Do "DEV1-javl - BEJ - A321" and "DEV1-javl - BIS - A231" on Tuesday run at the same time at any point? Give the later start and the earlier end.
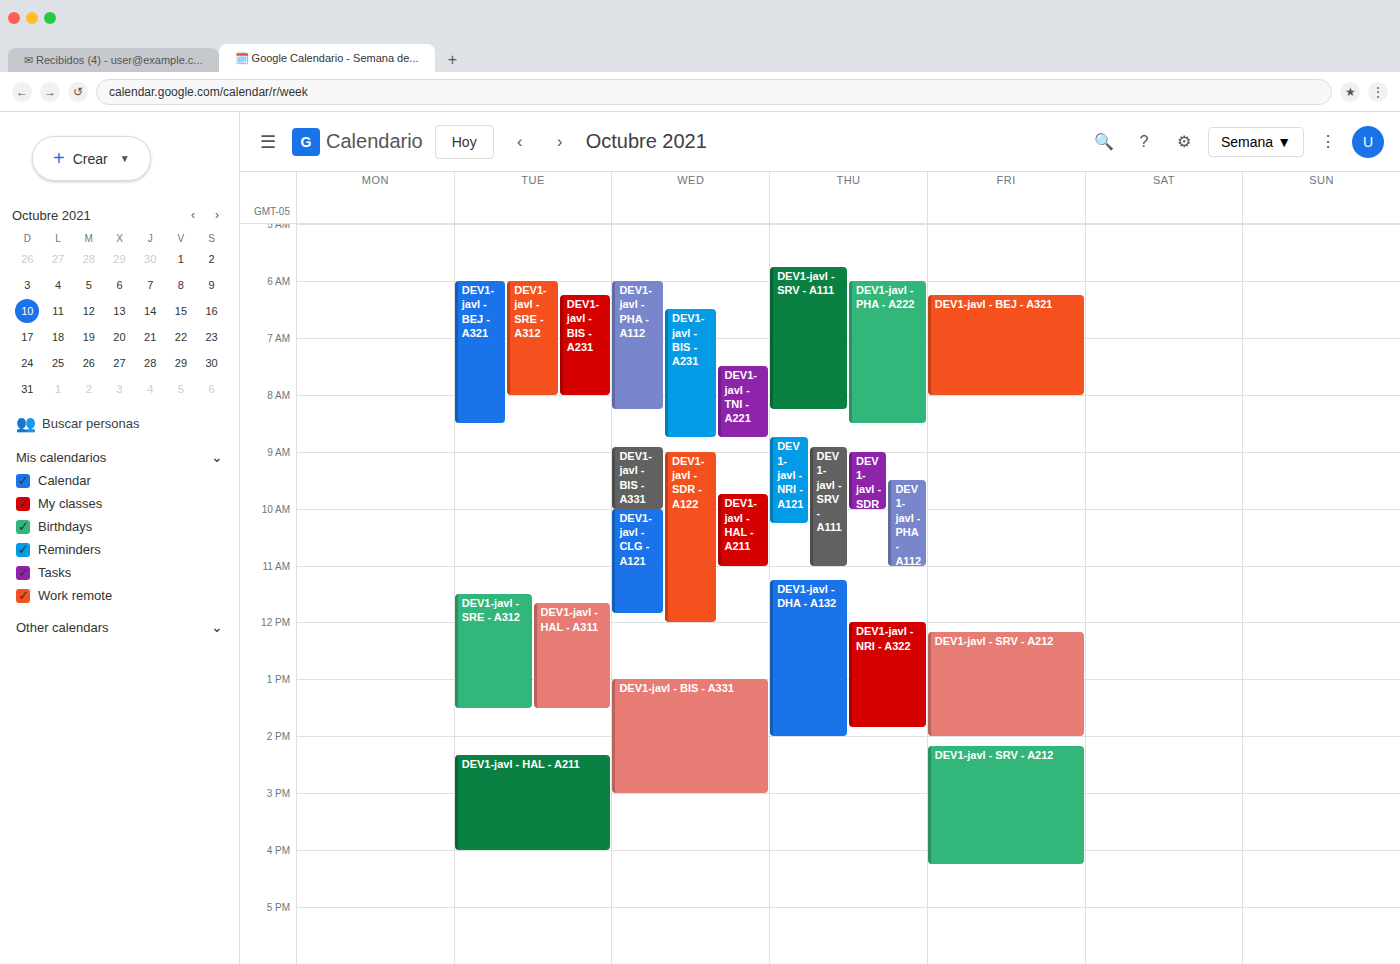
"DEV1-javl - BIS - A231" runs 6:15 AM to 8:00 AM, inside "DEV1-javl - BEJ - A321" -- they overlap.